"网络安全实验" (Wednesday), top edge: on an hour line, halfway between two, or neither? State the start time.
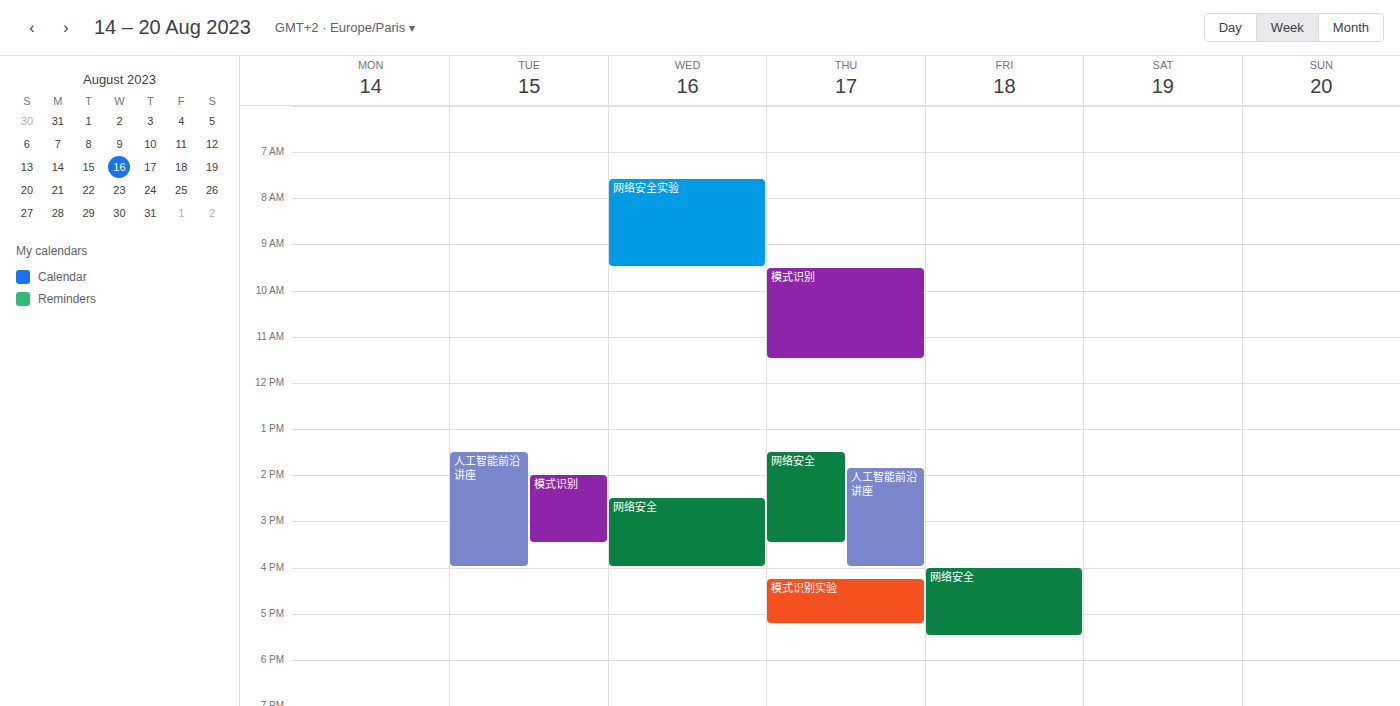
7:35 AM -- neither: 35 minutes below the 7 AM line and 25 minutes above the 8 AM line.